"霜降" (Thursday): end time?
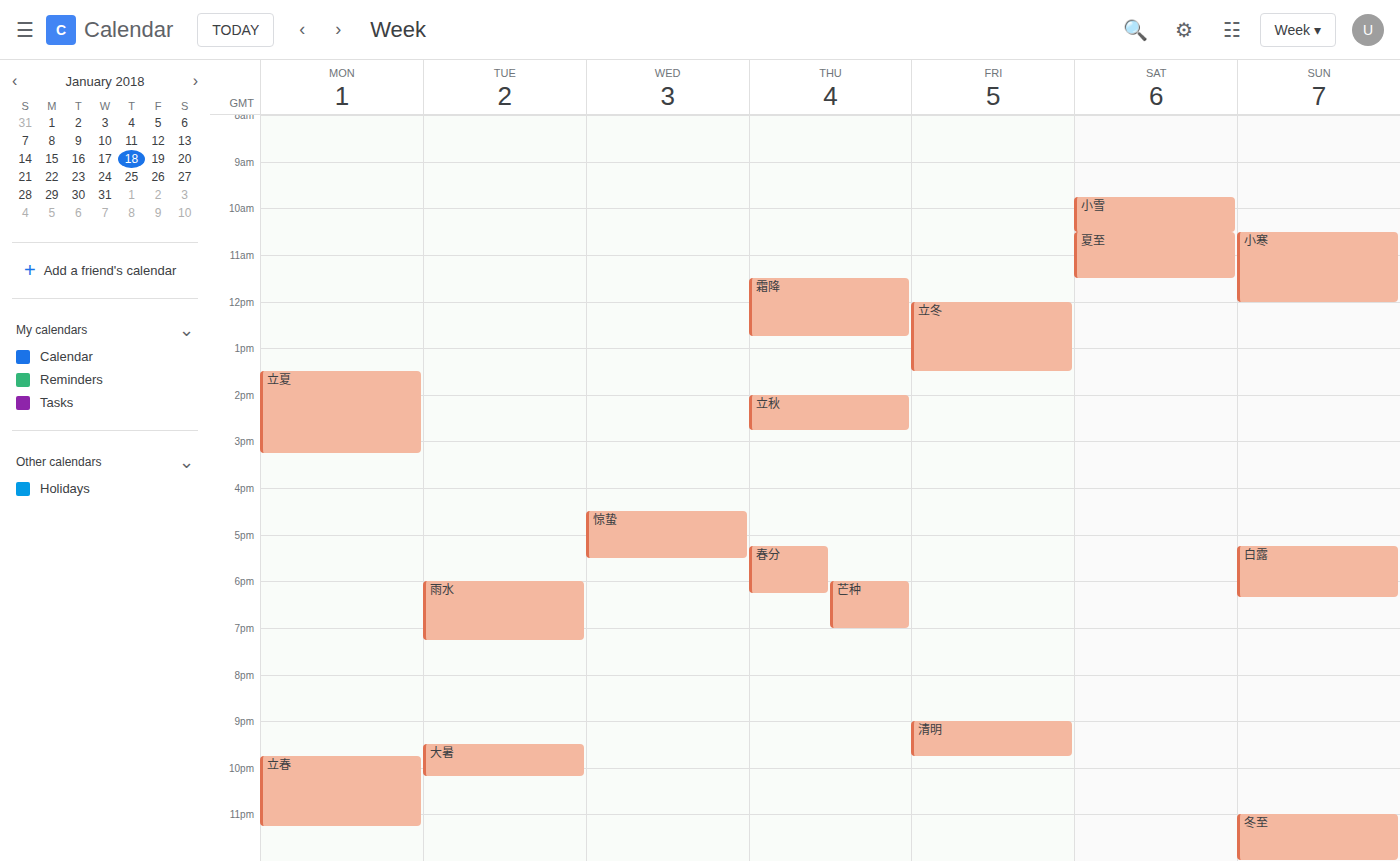
12:45 PM